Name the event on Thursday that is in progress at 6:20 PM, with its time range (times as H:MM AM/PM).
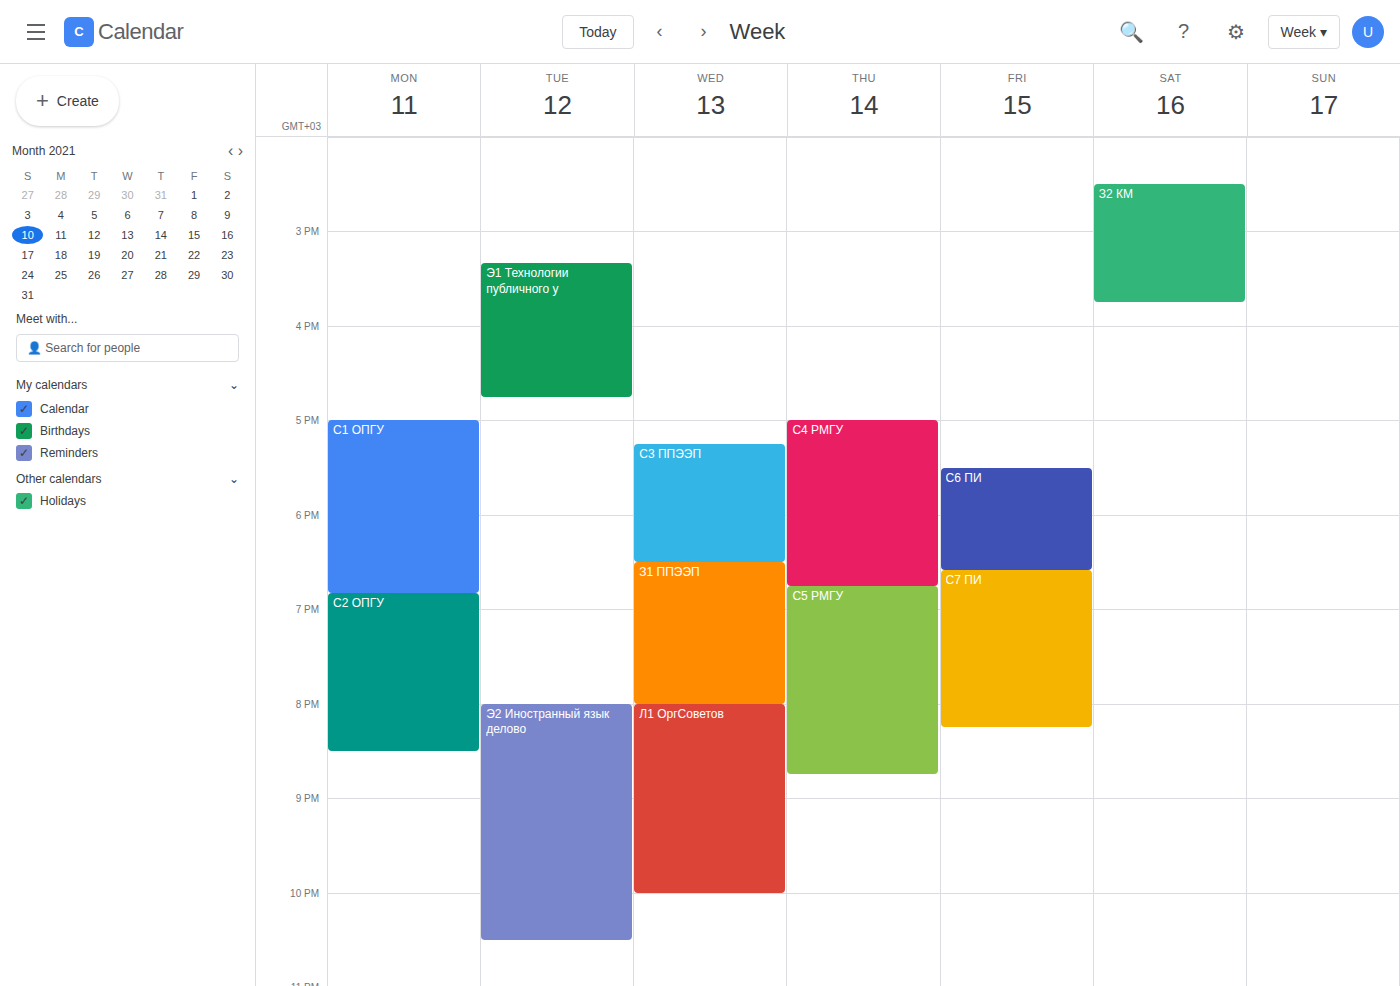
"С4 РМГУ", 5:00 PM to 6:45 PM